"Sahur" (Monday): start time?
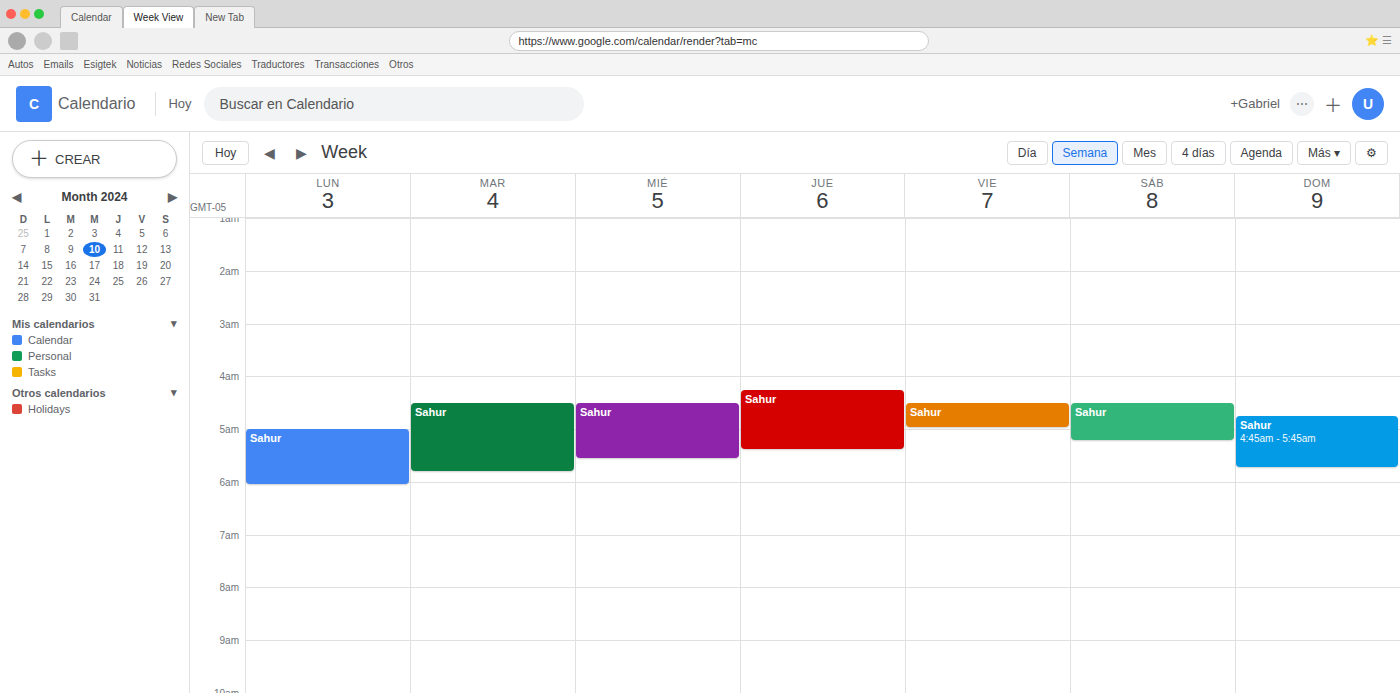
5:00 AM